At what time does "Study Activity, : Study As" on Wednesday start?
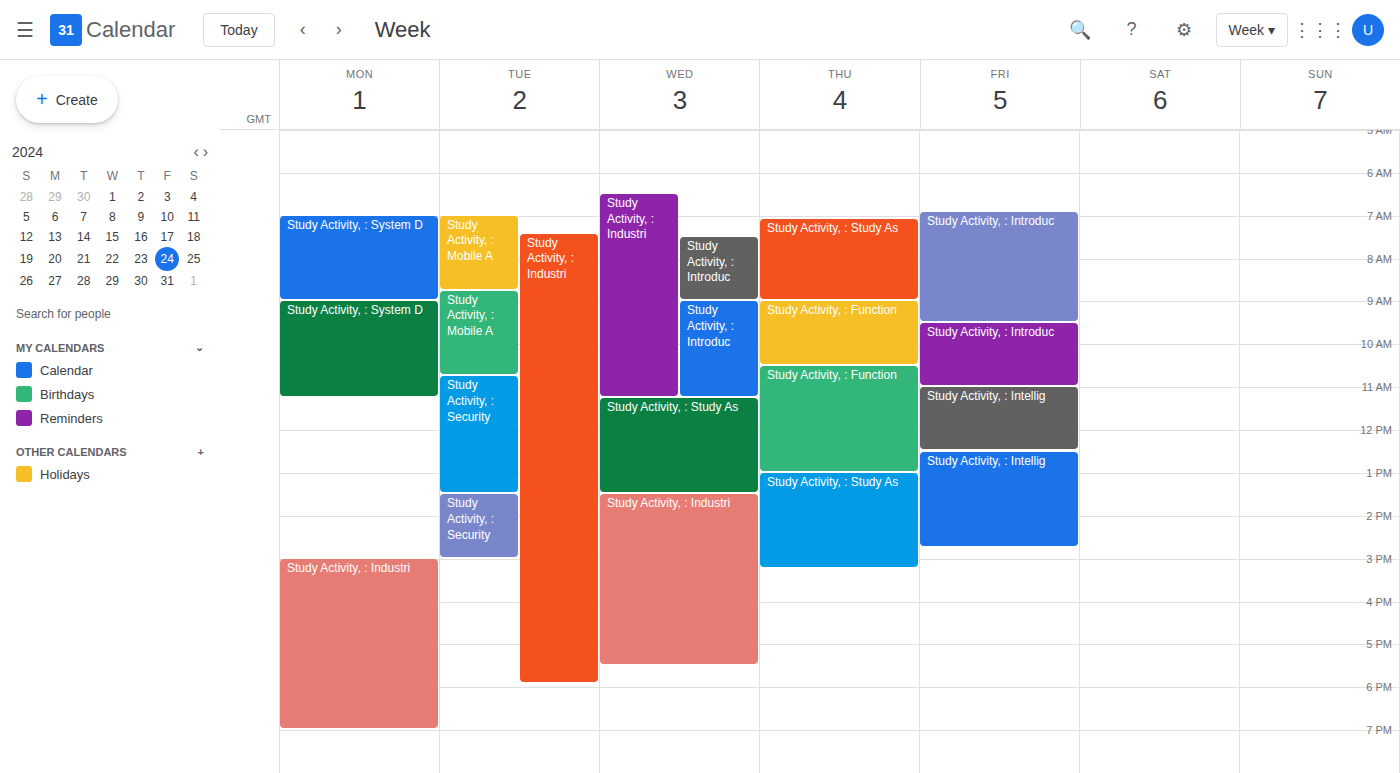
11:15 AM